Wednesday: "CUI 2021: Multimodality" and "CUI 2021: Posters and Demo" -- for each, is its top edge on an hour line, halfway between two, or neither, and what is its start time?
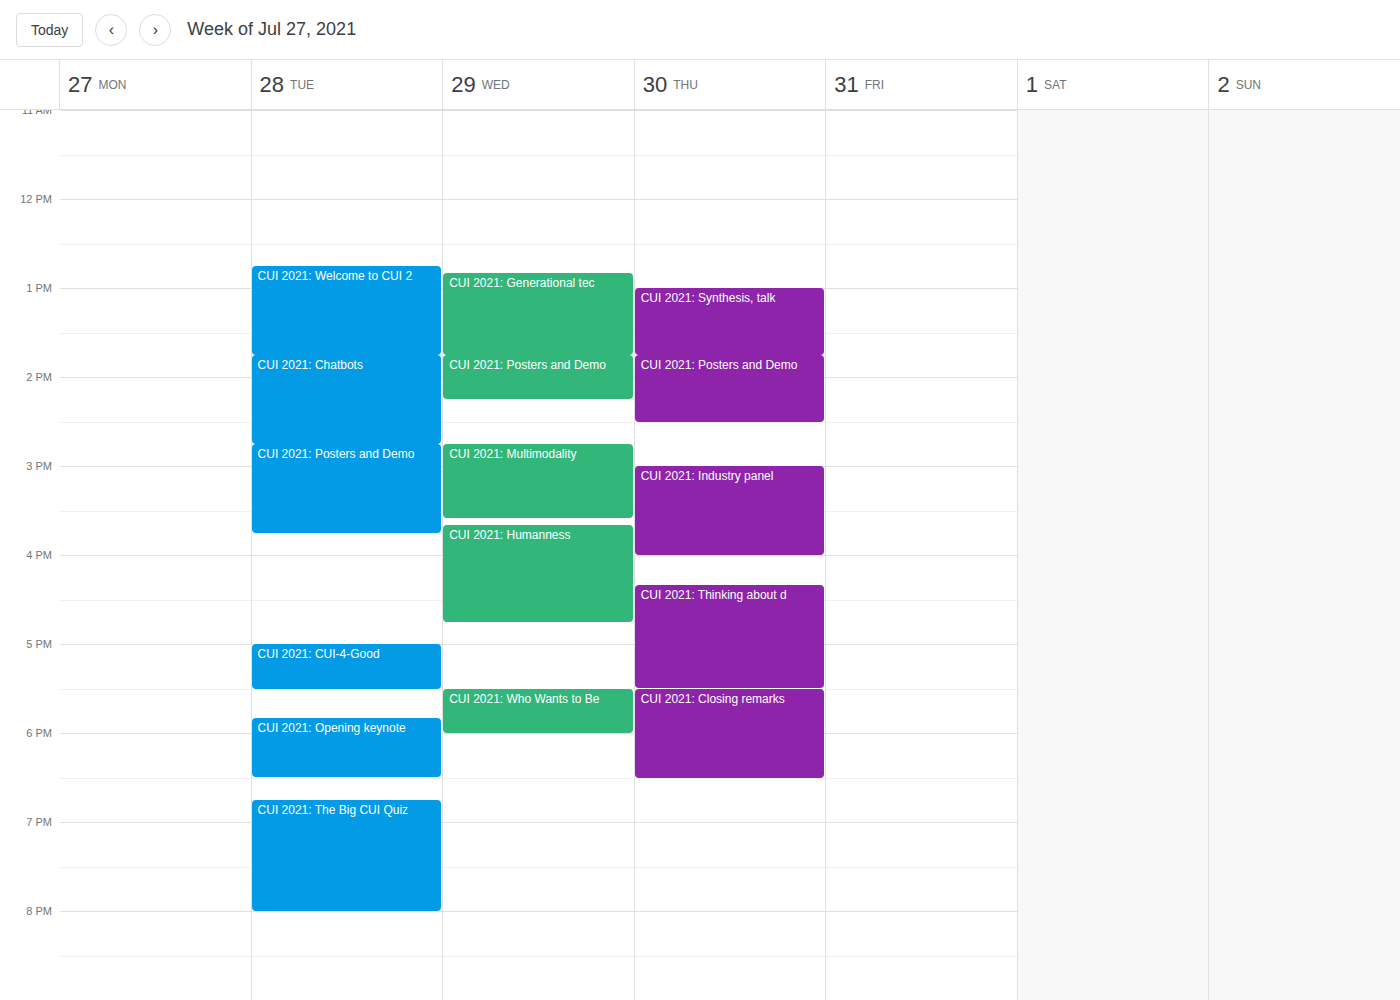
"CUI 2021: Multimodality": 2:45 PM, neither: three quarters of the way from the 2 PM line to the 3 PM line. "CUI 2021: Posters and Demo": 1:45 PM, neither: three quarters of the way from the 1 PM line to the 2 PM line.